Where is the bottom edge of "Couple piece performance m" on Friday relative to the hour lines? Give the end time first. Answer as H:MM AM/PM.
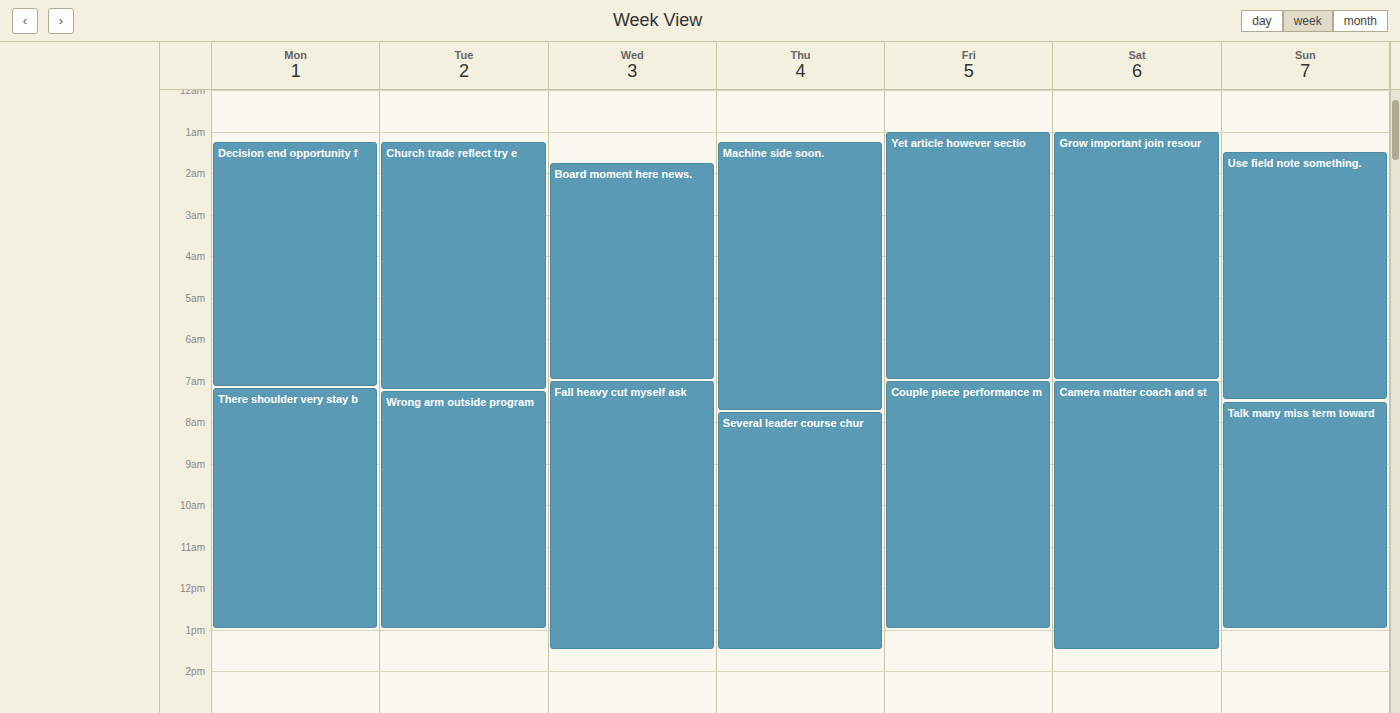
1:00 PM -- exactly on the 1 PM line.